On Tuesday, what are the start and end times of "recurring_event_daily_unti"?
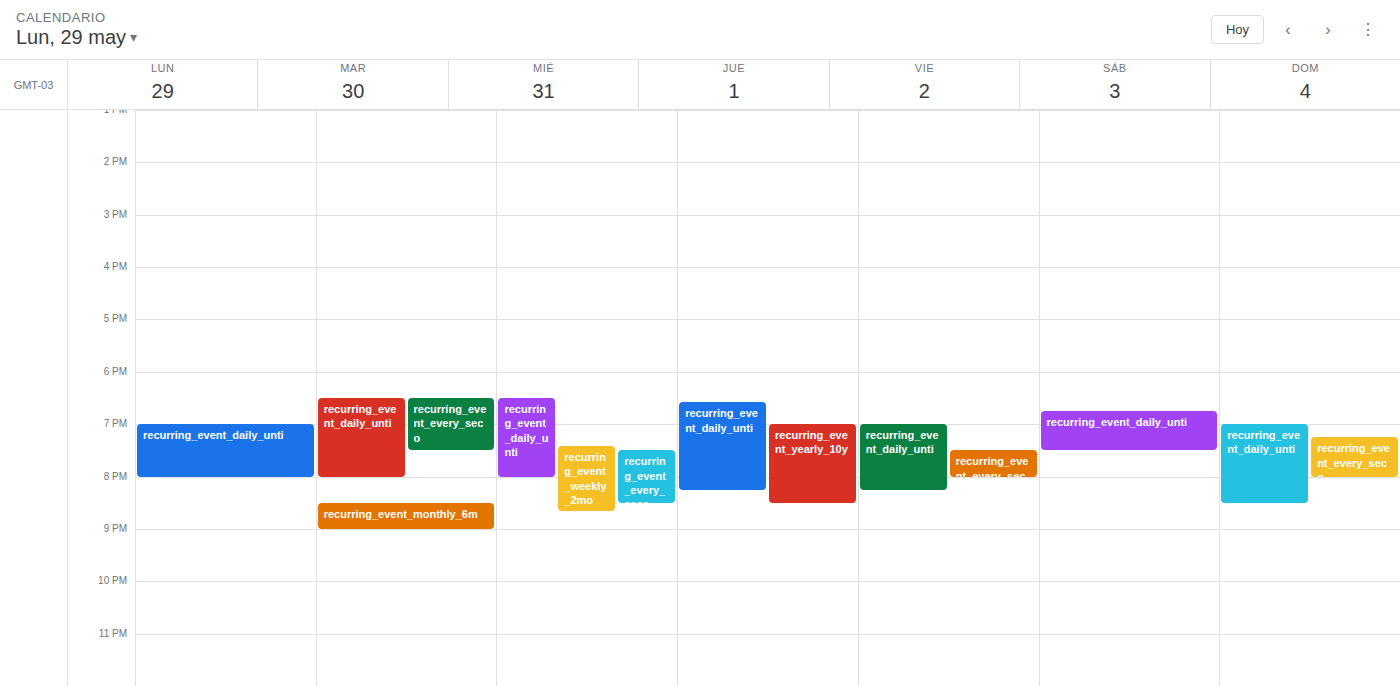
6:30 PM to 8:00 PM